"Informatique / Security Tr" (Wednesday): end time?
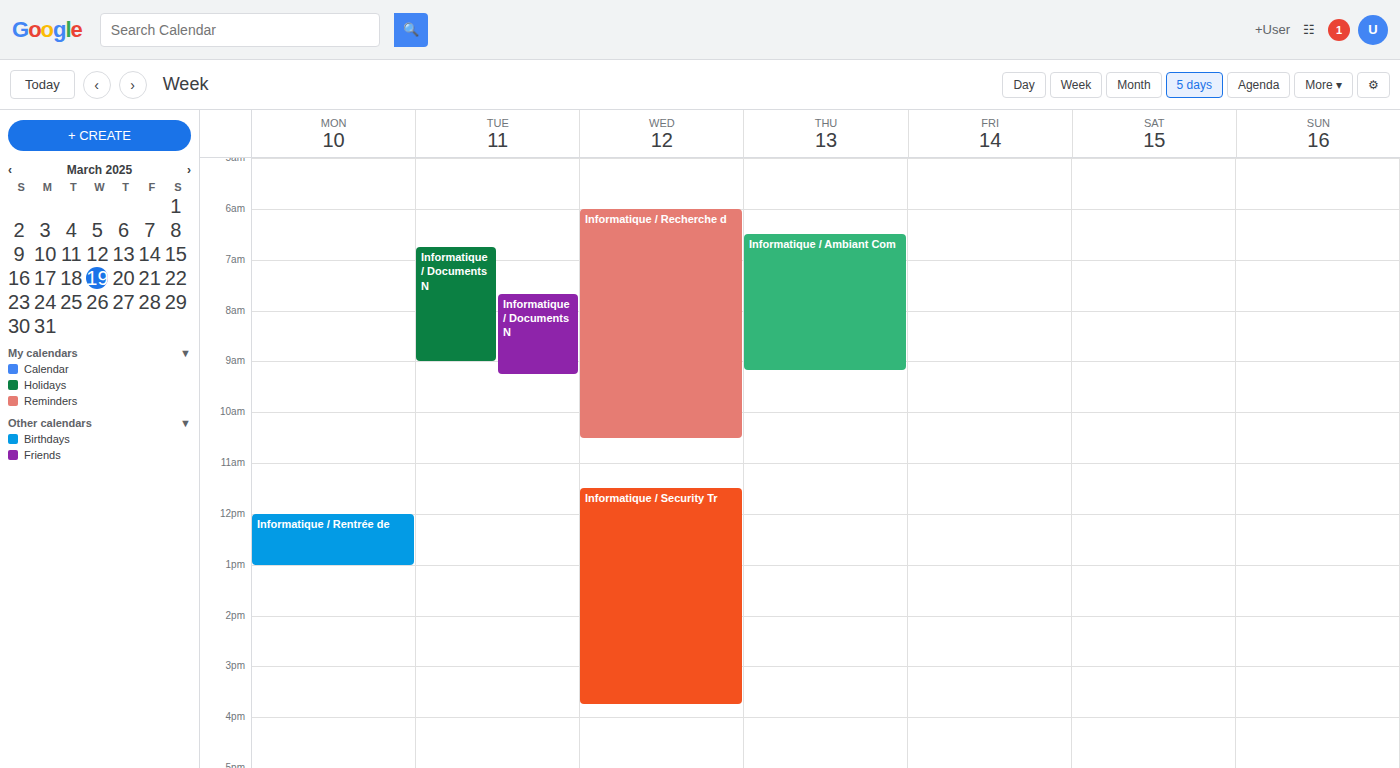
3:45 PM